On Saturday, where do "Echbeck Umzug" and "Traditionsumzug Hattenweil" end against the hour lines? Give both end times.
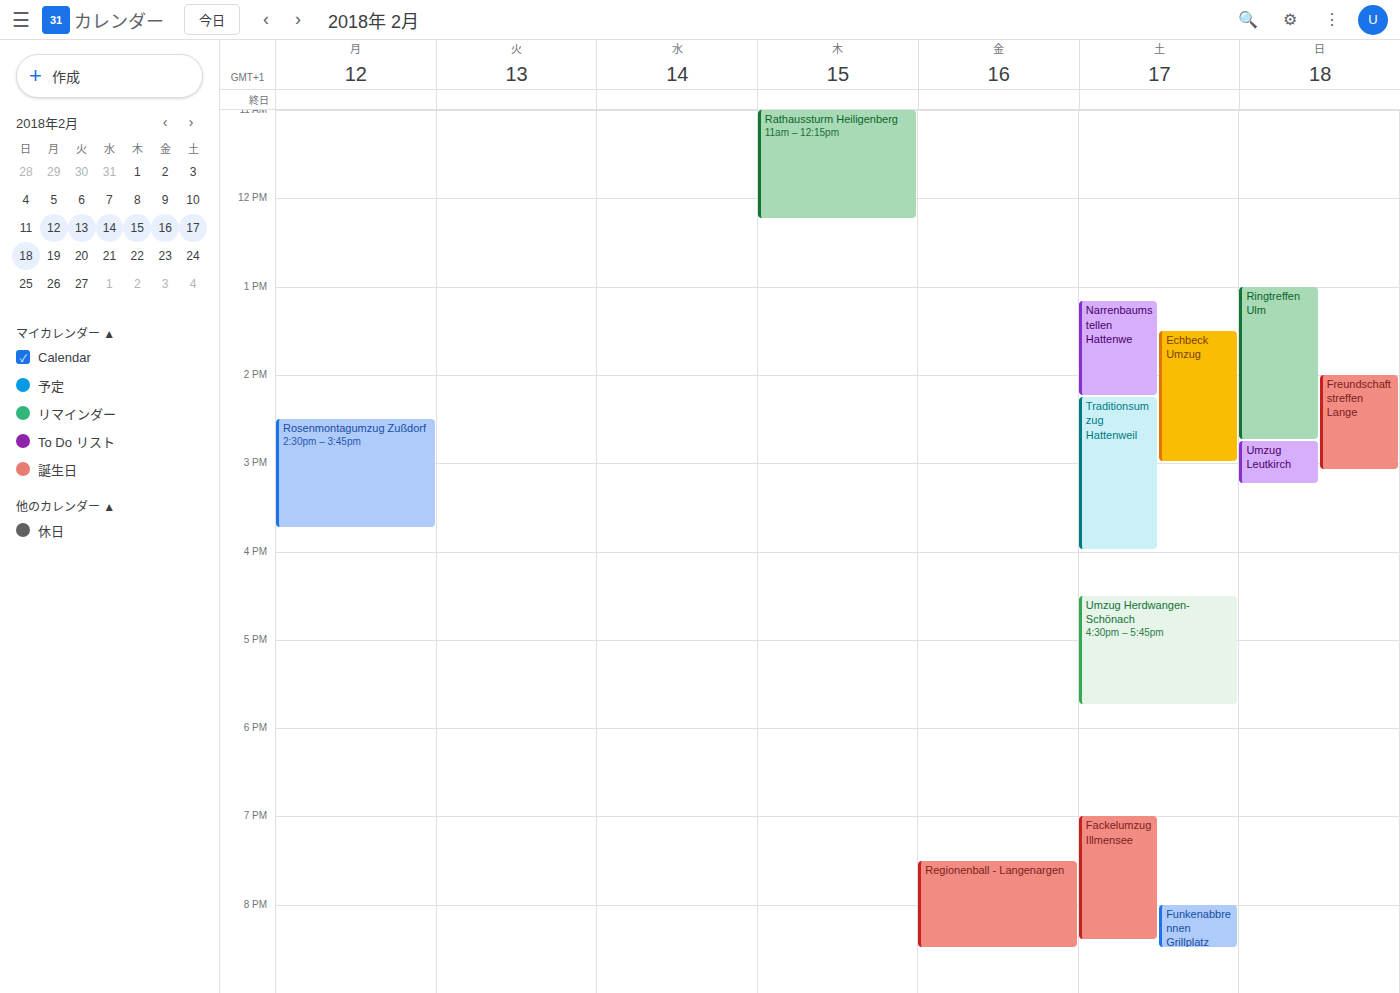
"Echbeck Umzug": 3:00 PM, exactly on the 3 PM line. "Traditionsumzug Hattenweil": 4:00 PM, exactly on the 4 PM line.